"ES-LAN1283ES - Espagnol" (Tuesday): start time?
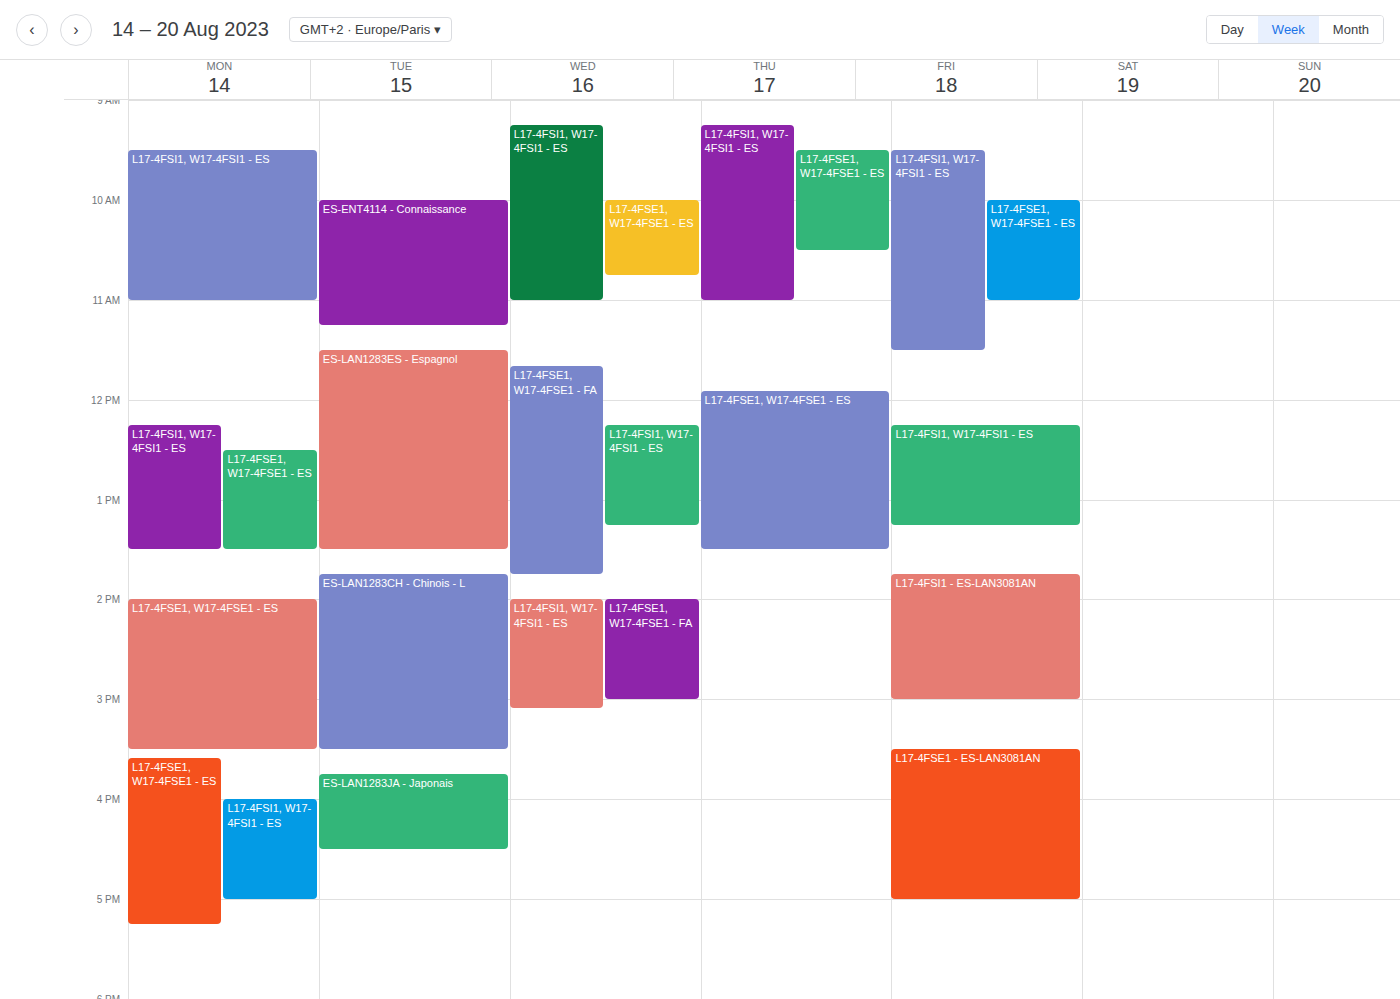
11:30 AM